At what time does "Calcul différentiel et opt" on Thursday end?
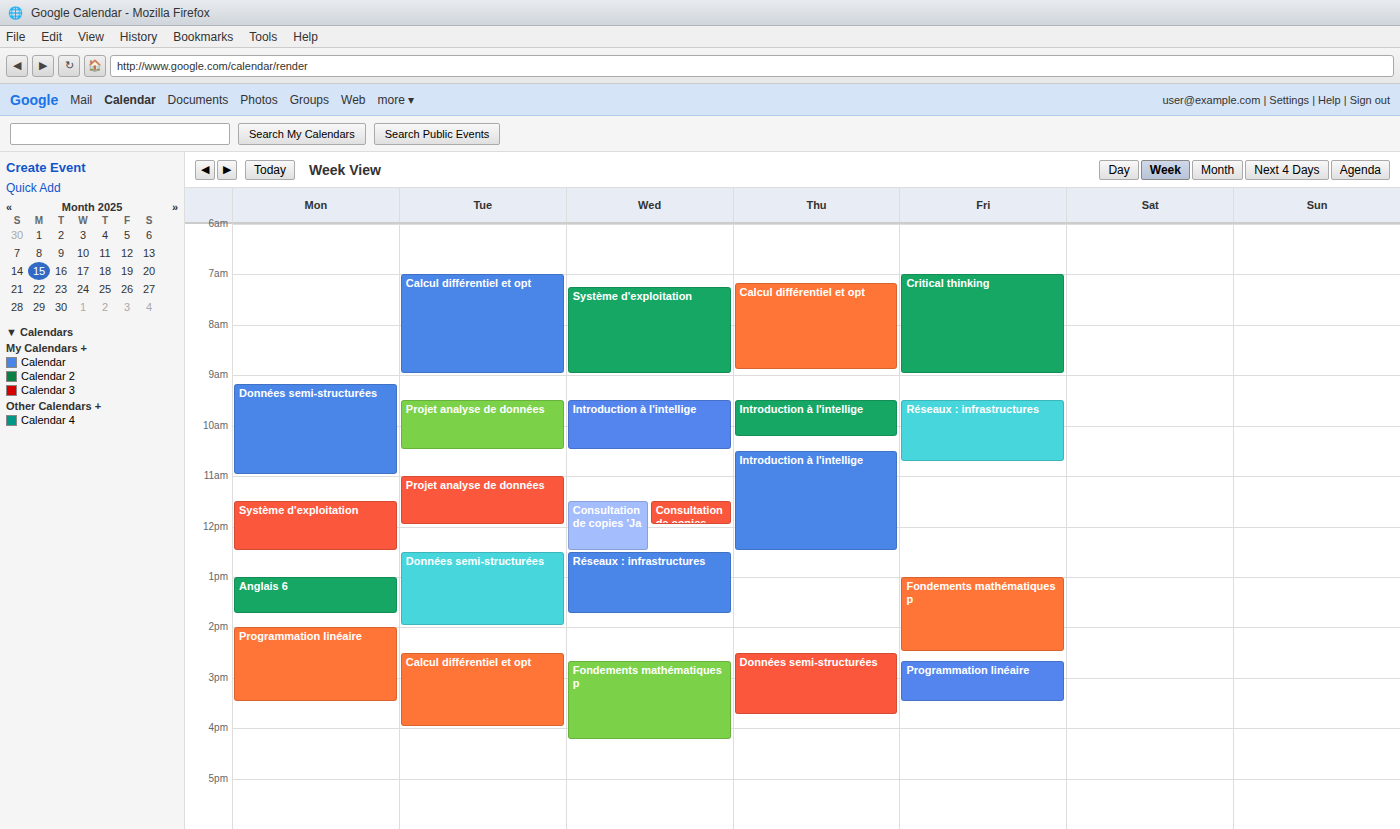
8:55 AM